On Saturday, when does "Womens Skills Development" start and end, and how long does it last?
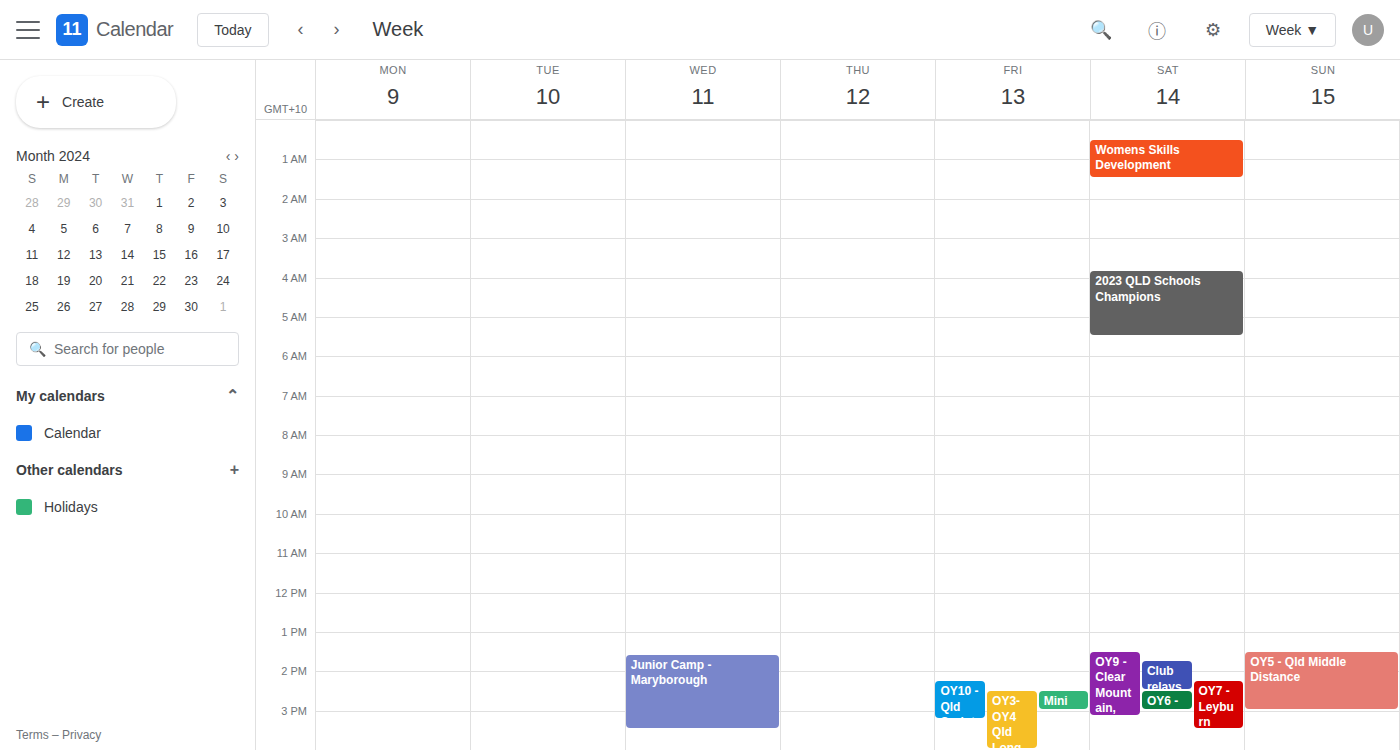
00:30 to 01:30, 1 hour